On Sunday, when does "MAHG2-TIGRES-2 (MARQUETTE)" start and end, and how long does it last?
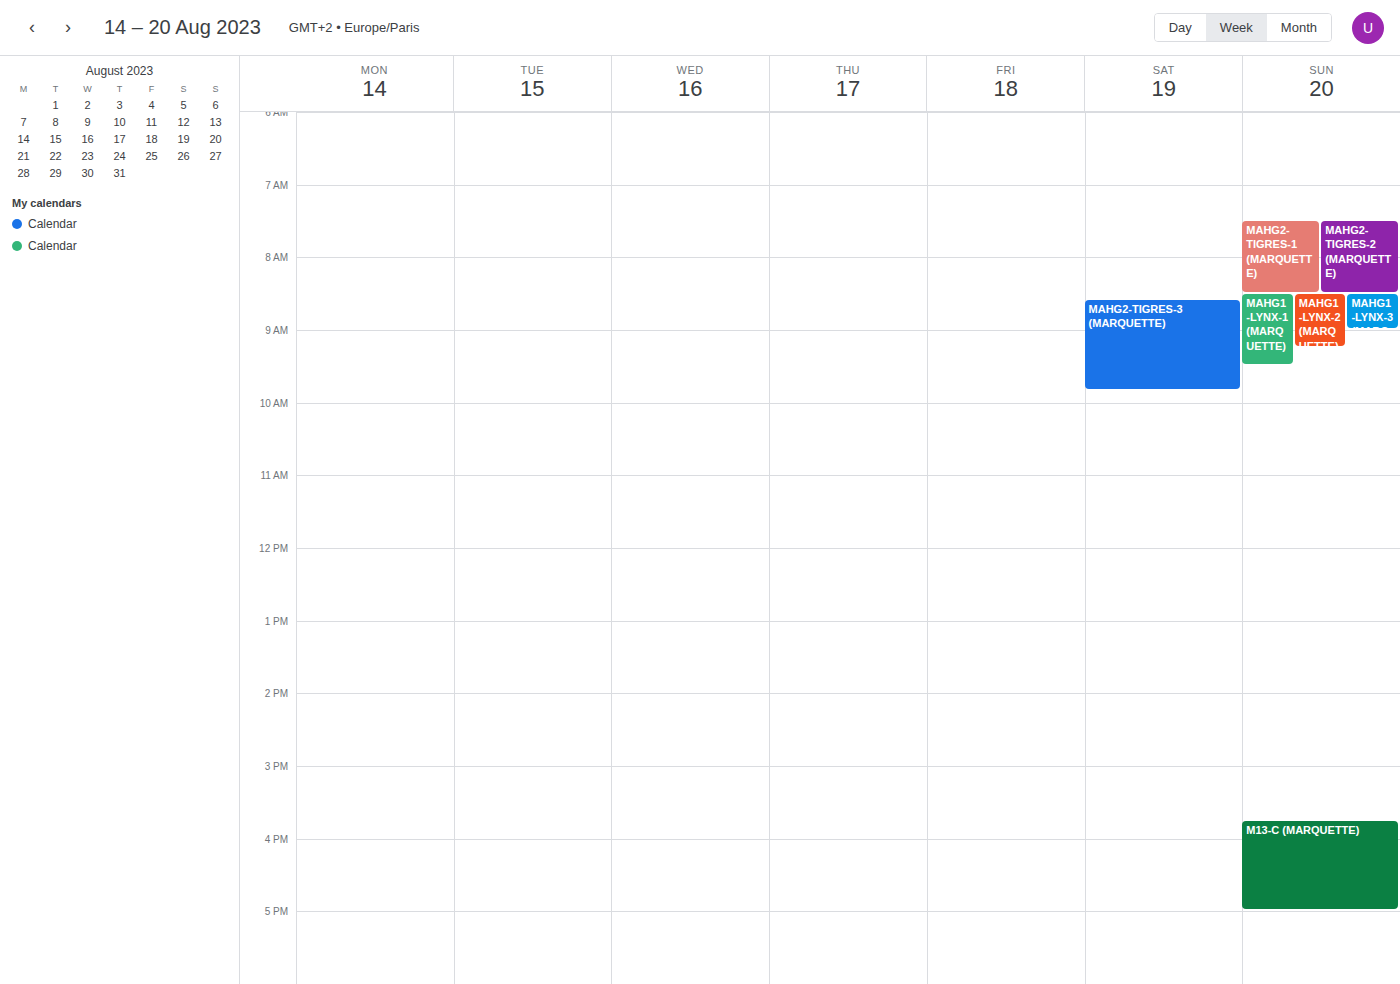
7:30 AM to 8:30 AM, 1 hour